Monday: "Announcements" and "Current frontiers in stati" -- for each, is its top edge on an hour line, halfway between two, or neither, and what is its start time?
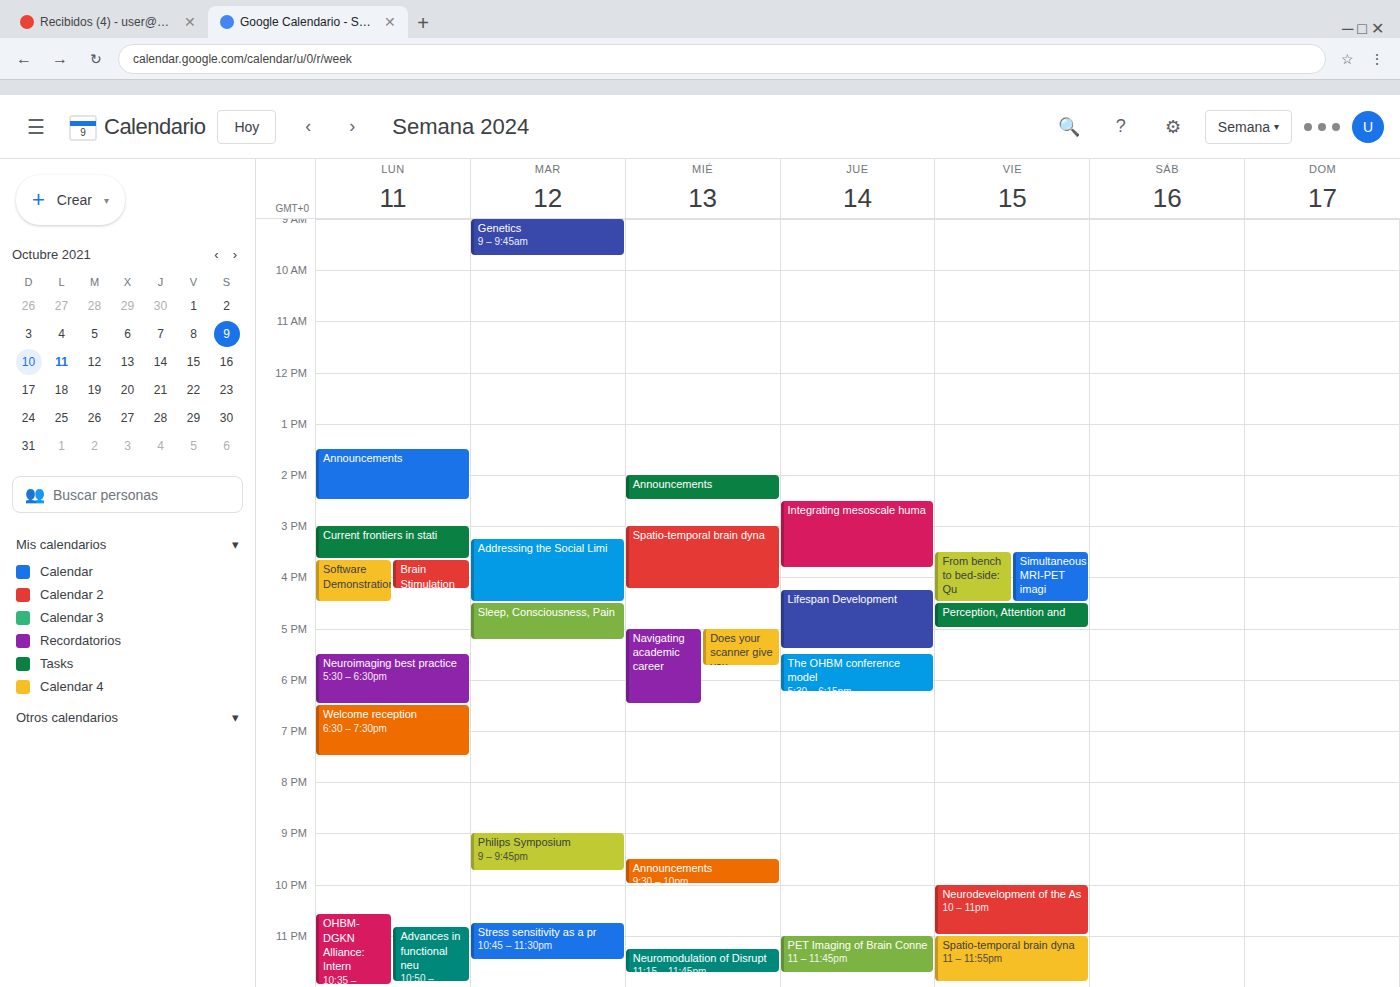
"Announcements": 1:30 PM, halfway between the 1 PM and 2 PM lines. "Current frontiers in stati": 3:00 PM, exactly on the 3 PM line.